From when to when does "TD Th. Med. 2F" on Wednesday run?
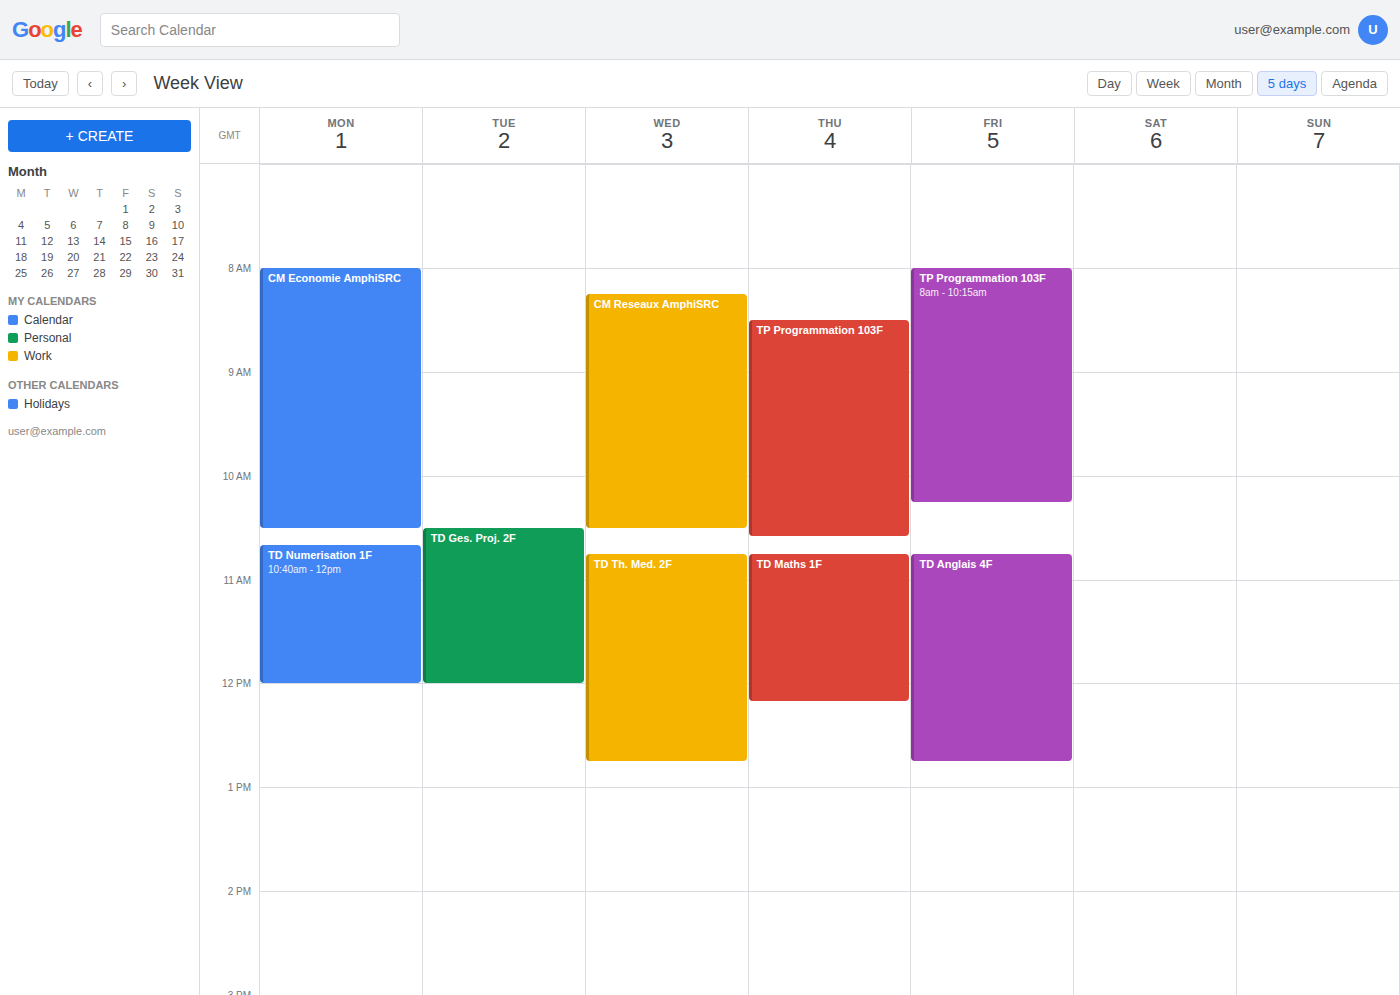
10:45 to 12:45